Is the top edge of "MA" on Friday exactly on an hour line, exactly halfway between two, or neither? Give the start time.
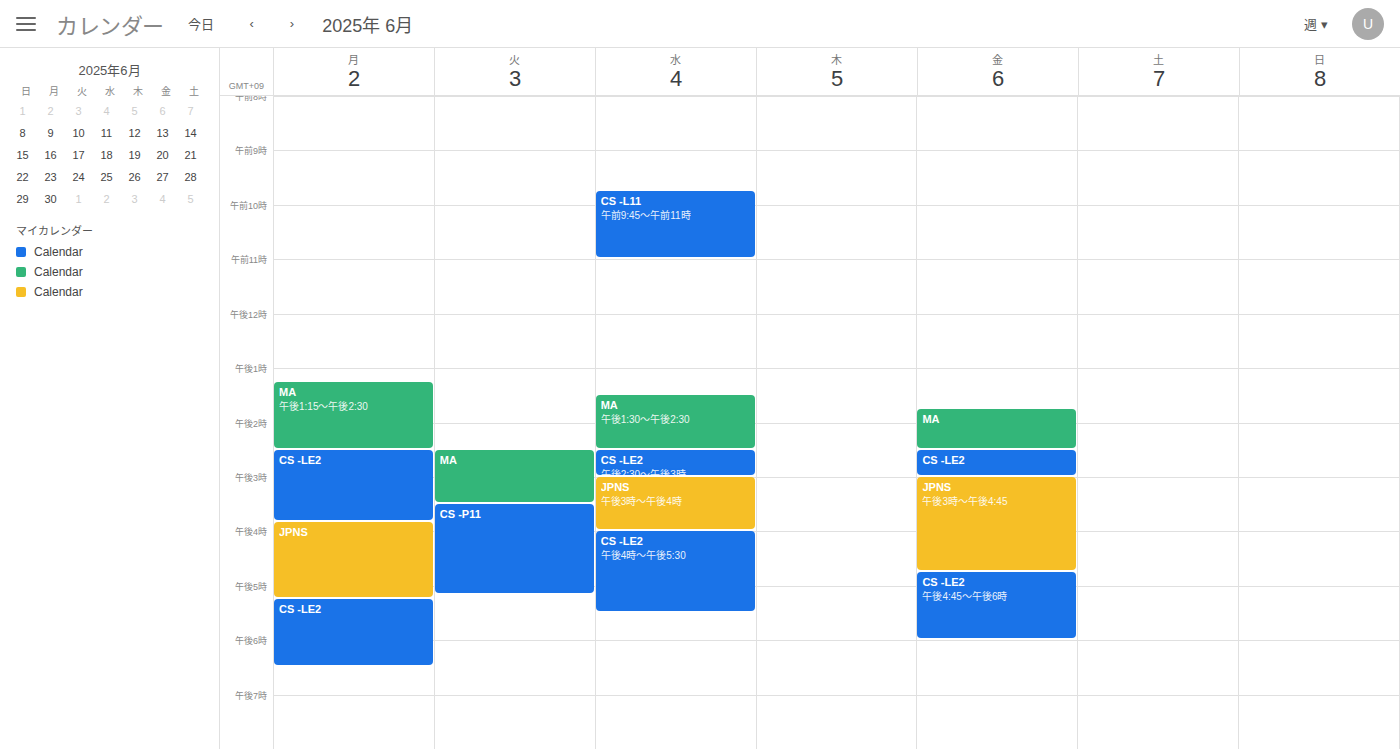
1:45 PM -- neither: three quarters of the way from the 1 PM line to the 2 PM line.